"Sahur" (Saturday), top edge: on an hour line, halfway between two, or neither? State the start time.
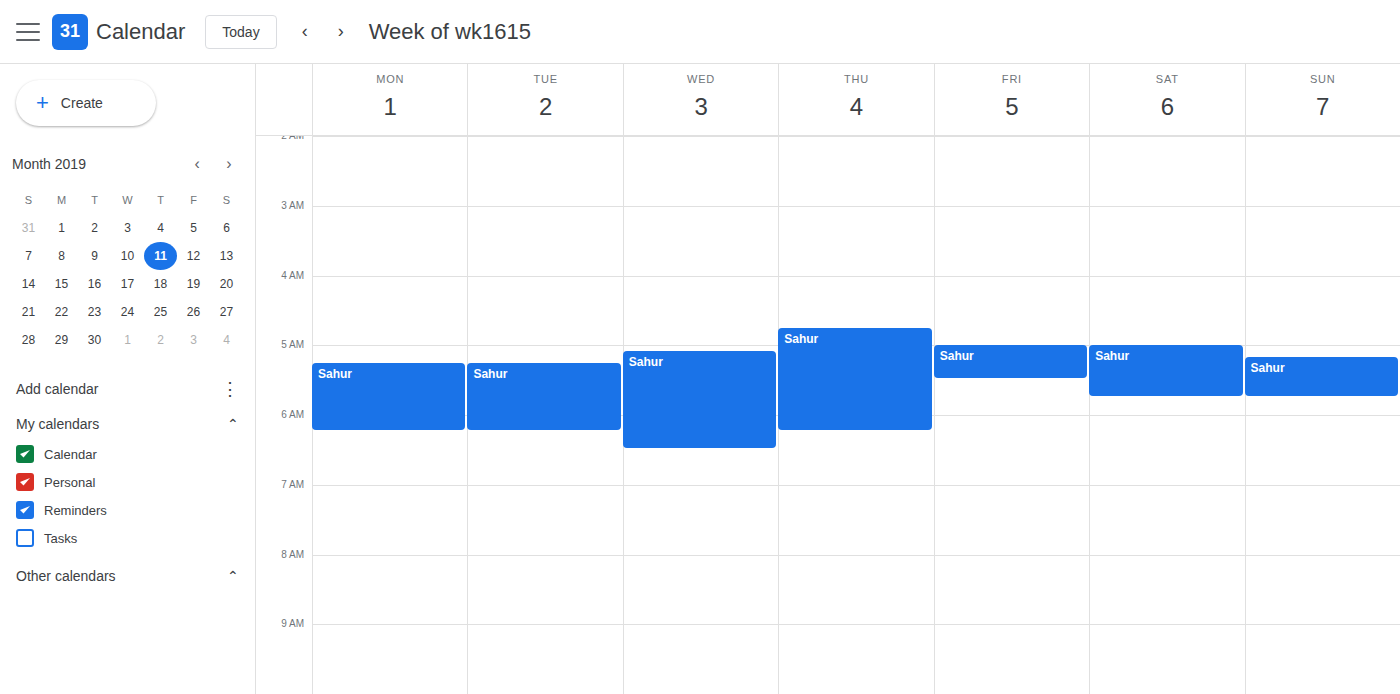
5:00 AM -- exactly on the 5 AM line.